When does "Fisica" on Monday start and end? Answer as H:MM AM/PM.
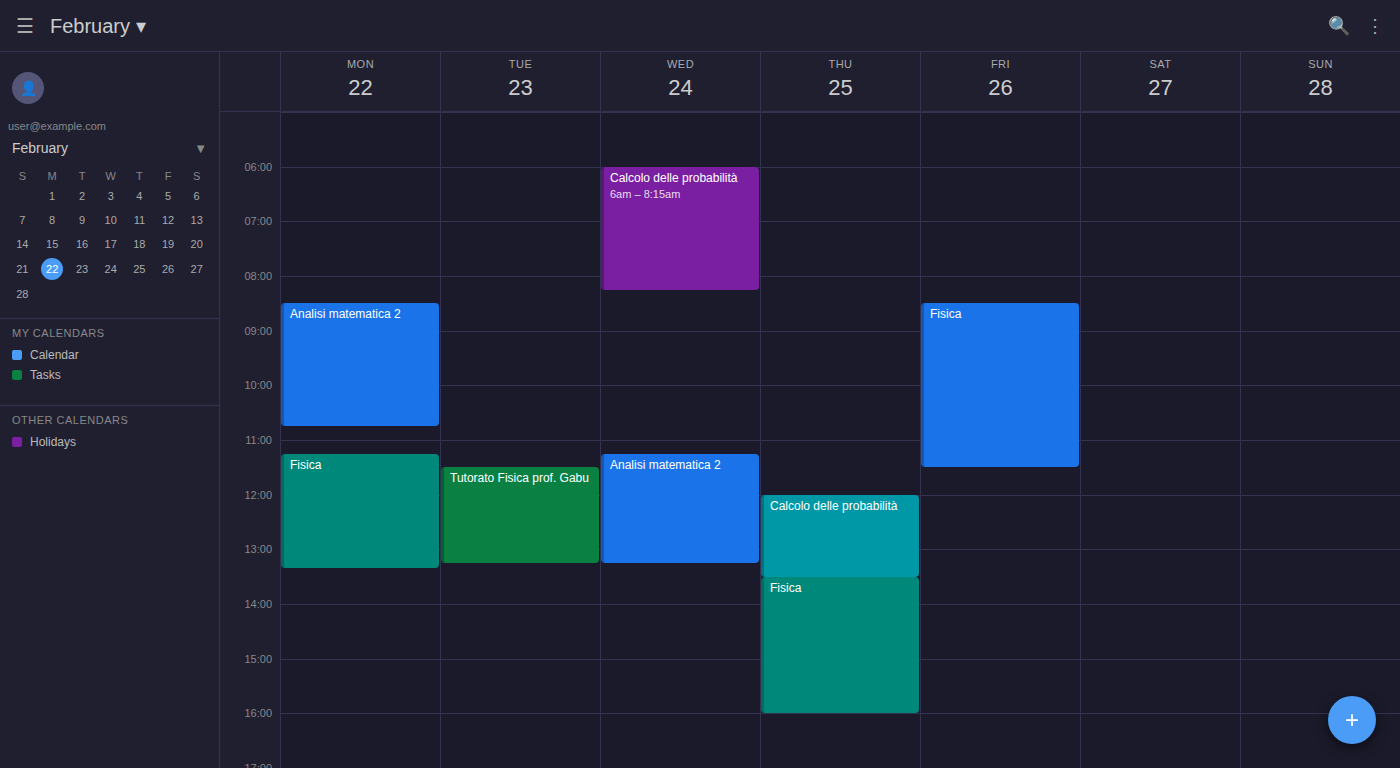
11:15 AM to 1:20 PM